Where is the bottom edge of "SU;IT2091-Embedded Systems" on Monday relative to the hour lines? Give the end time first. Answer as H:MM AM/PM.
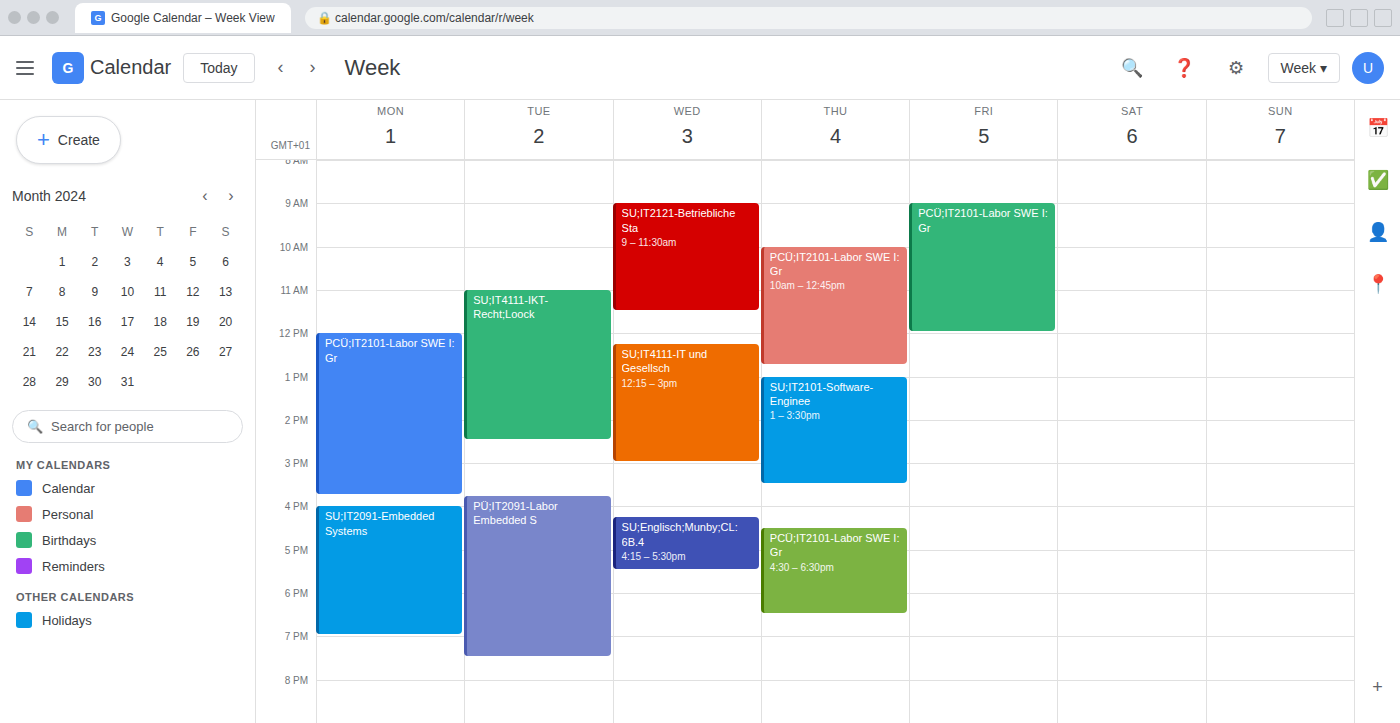
7:00 PM -- exactly on the 7 PM line.